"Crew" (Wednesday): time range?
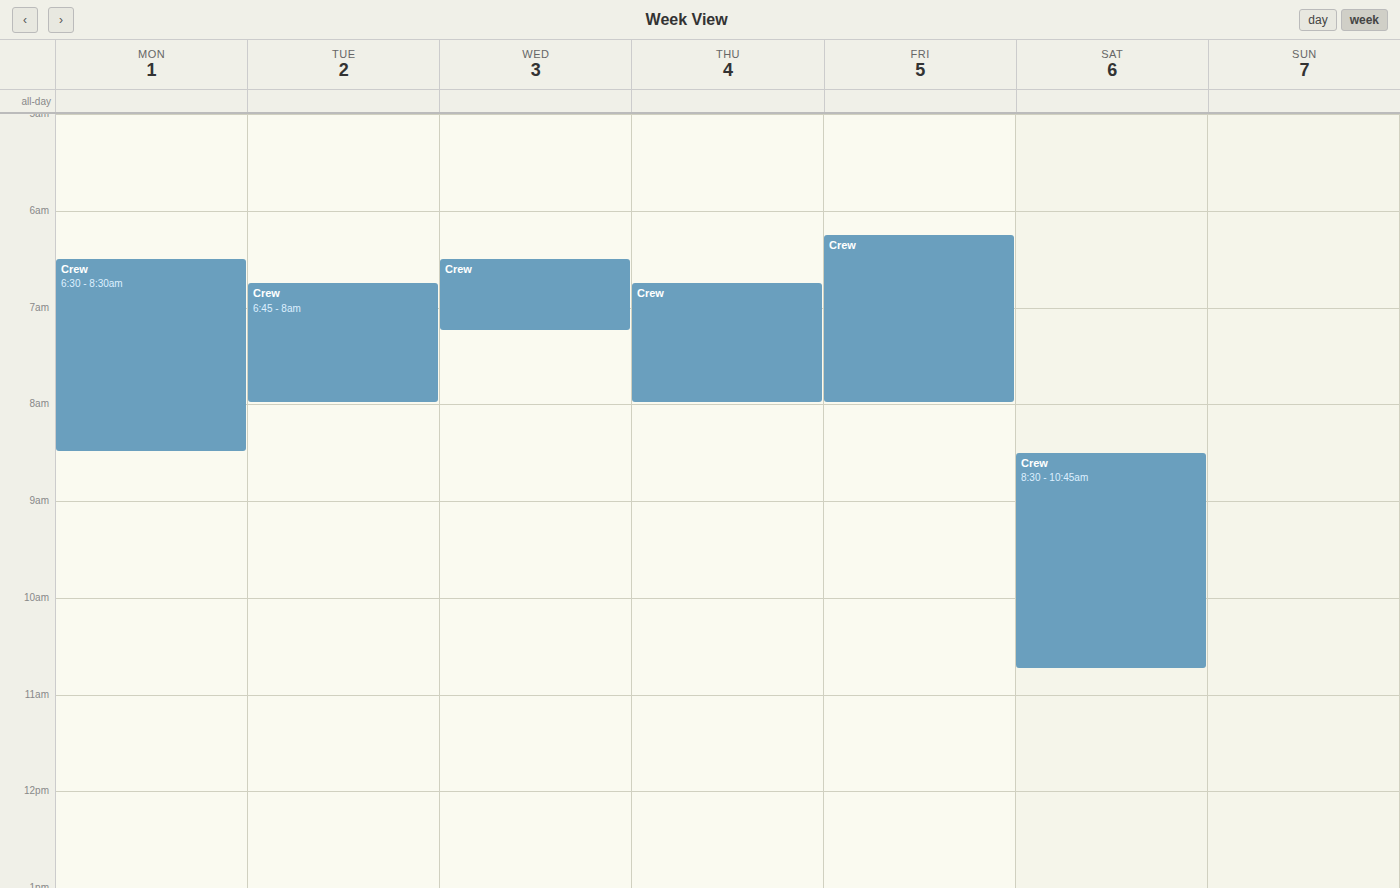
6:30 AM to 7:15 AM